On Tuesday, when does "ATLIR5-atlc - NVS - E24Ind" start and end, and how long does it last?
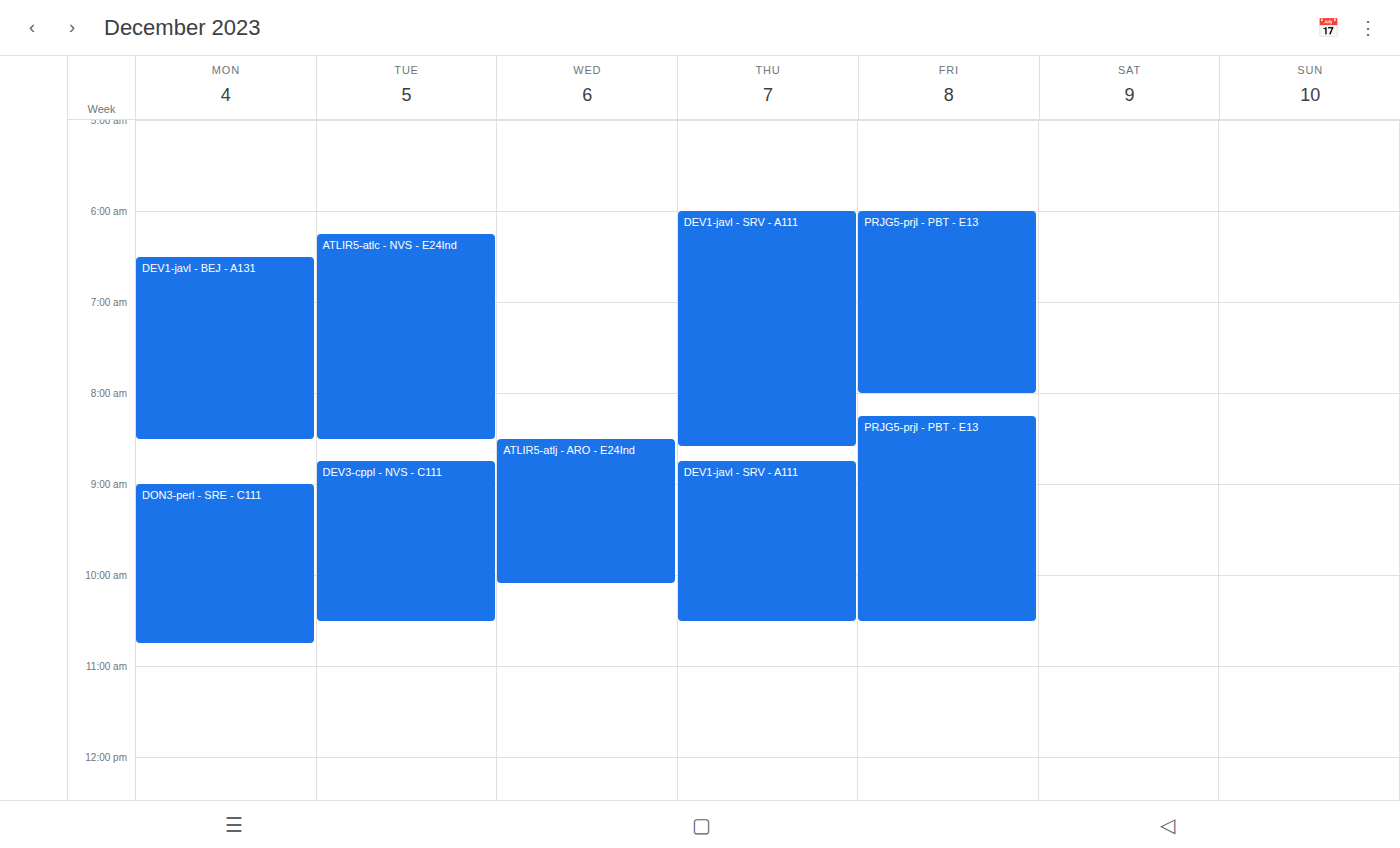
6:15 AM to 8:30 AM, 2 hours 15 minutes